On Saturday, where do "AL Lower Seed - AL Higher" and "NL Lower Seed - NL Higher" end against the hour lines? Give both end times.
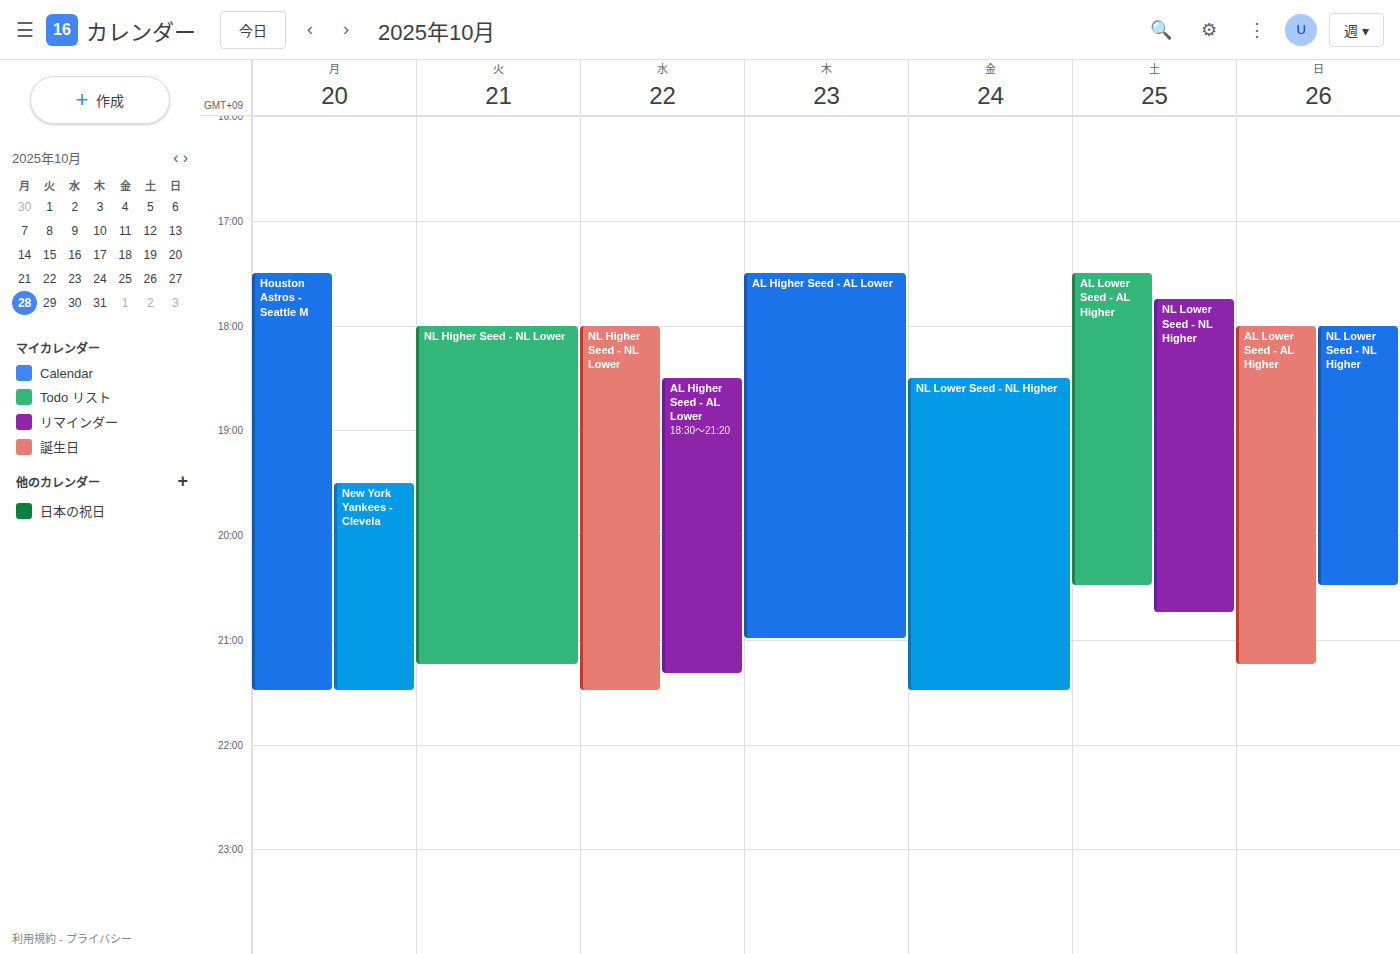
"AL Lower Seed - AL Higher": 8:30 PM, halfway between the 8 PM and 9 PM lines. "NL Lower Seed - NL Higher": 8:45 PM, neither: three quarters of the way from the 8 PM line to the 9 PM line.